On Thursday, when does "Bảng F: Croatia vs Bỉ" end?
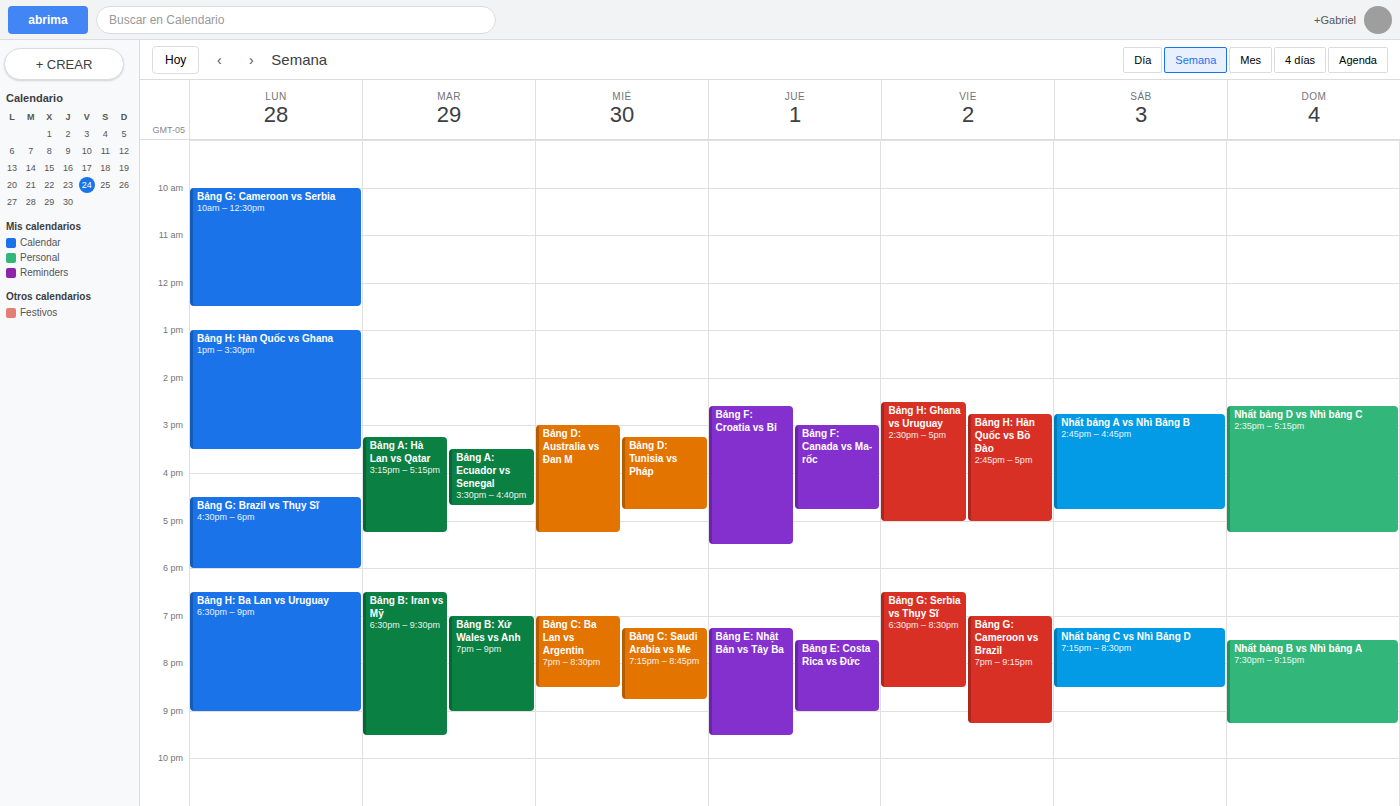
5:30 PM